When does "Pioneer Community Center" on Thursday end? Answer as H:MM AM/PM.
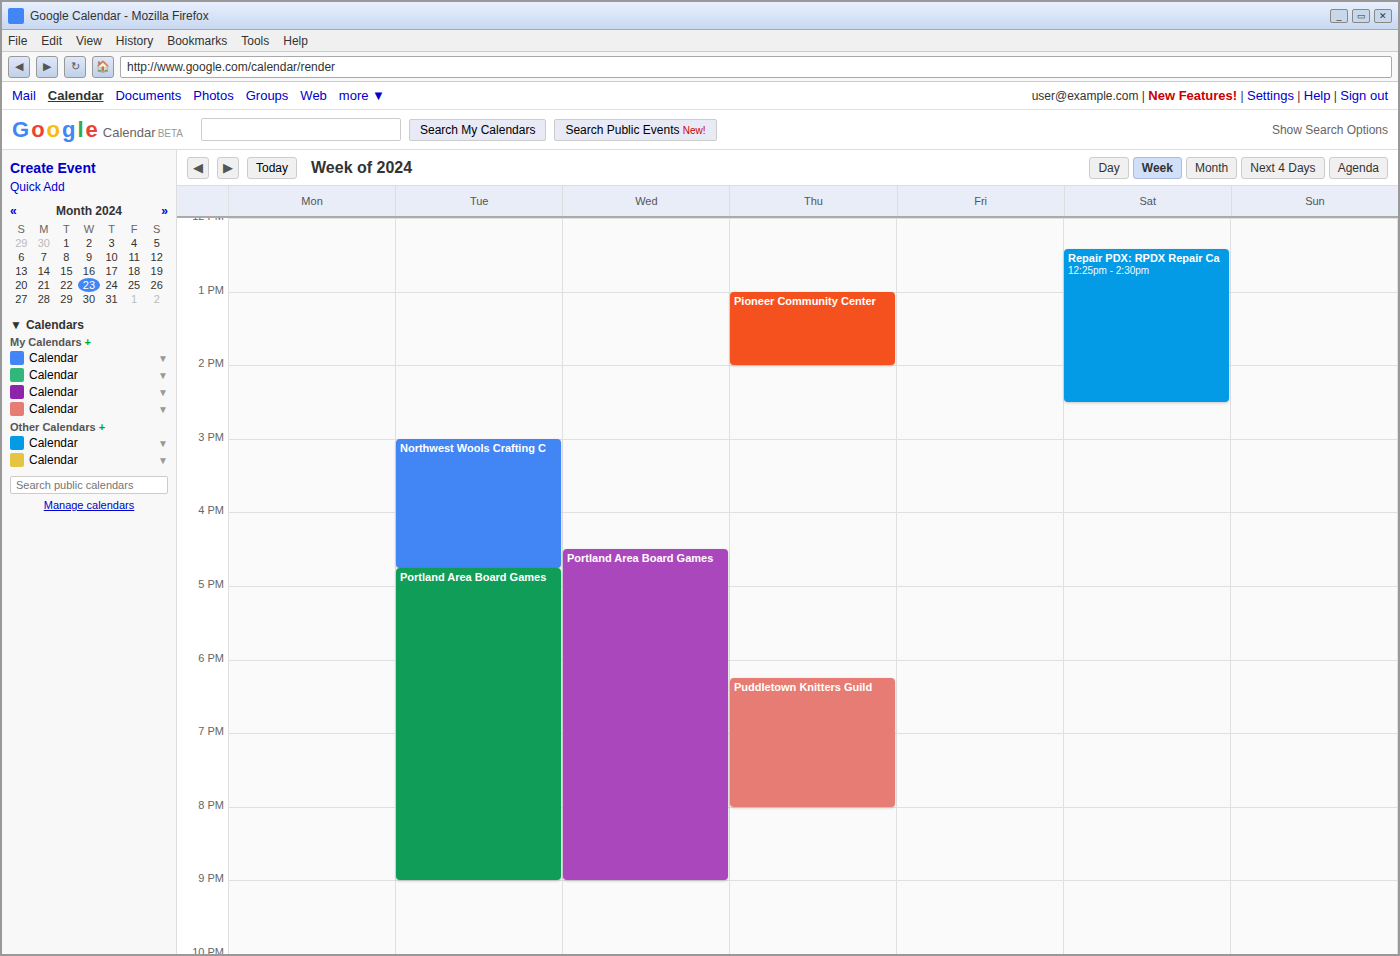
2:00 PM